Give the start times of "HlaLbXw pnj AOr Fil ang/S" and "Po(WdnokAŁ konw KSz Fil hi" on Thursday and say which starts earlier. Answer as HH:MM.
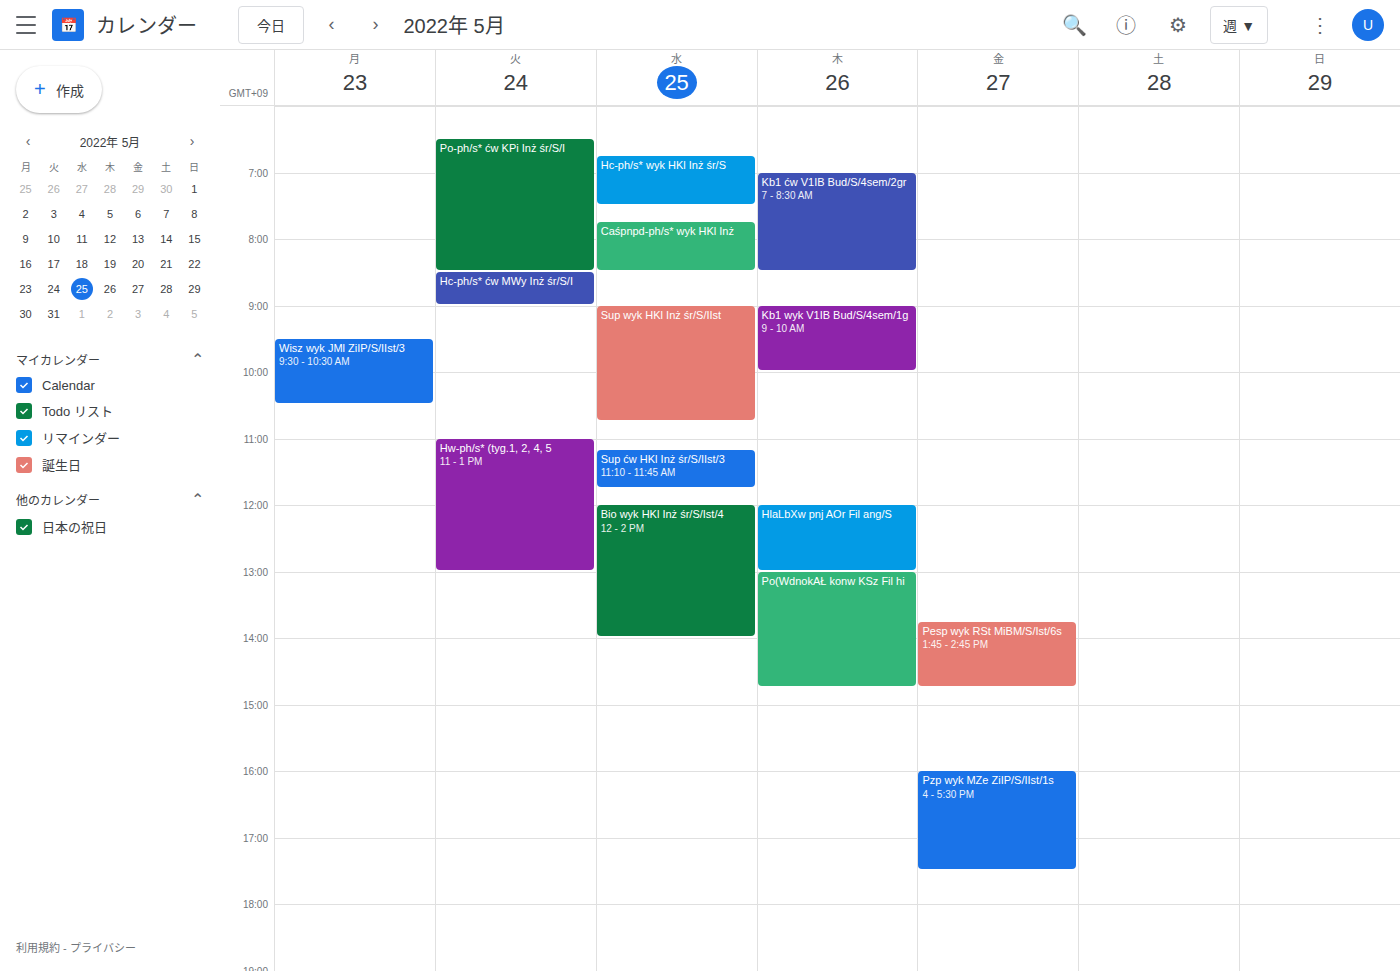
"HlaLbXw pnj AOr Fil ang/S" 12:00; "Po(WdnokAŁ konw KSz Fil hi" 13:00.